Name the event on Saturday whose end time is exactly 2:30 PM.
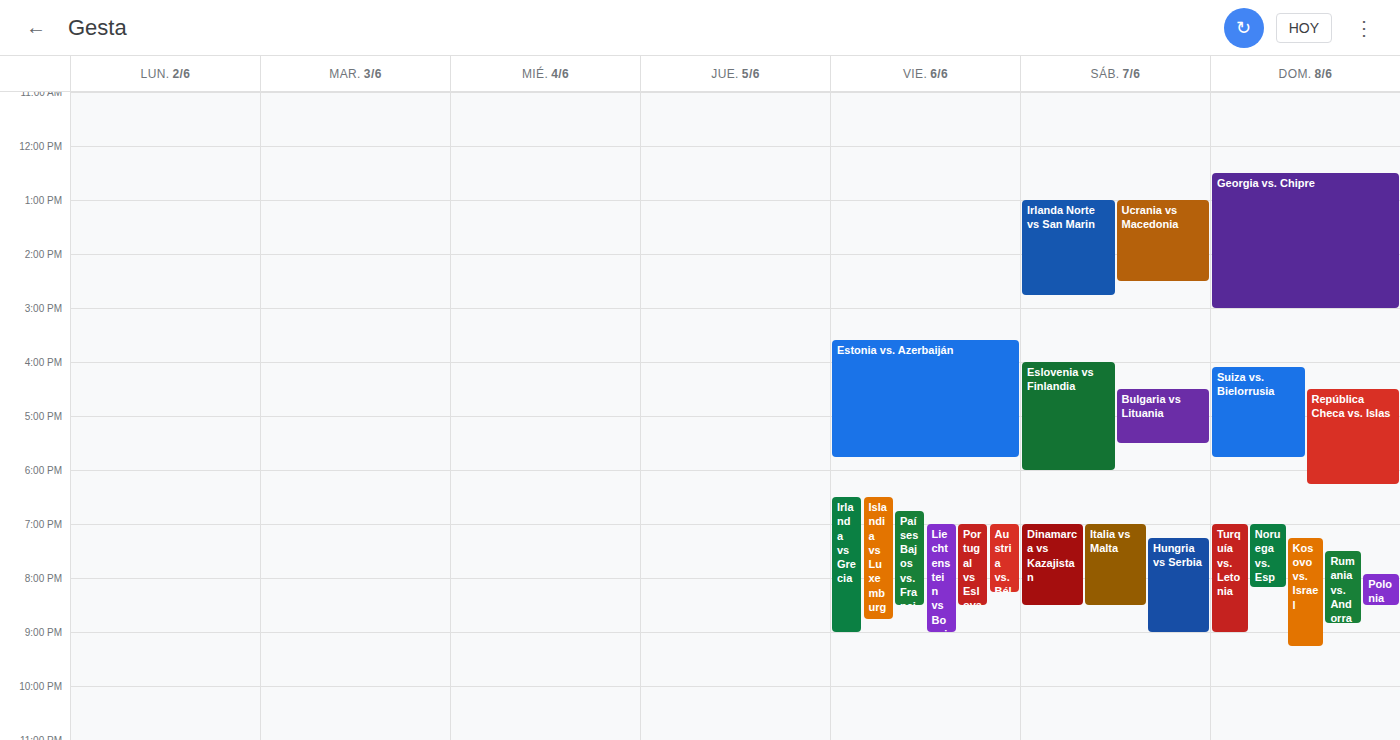
"Ucrania vs Macedonia"